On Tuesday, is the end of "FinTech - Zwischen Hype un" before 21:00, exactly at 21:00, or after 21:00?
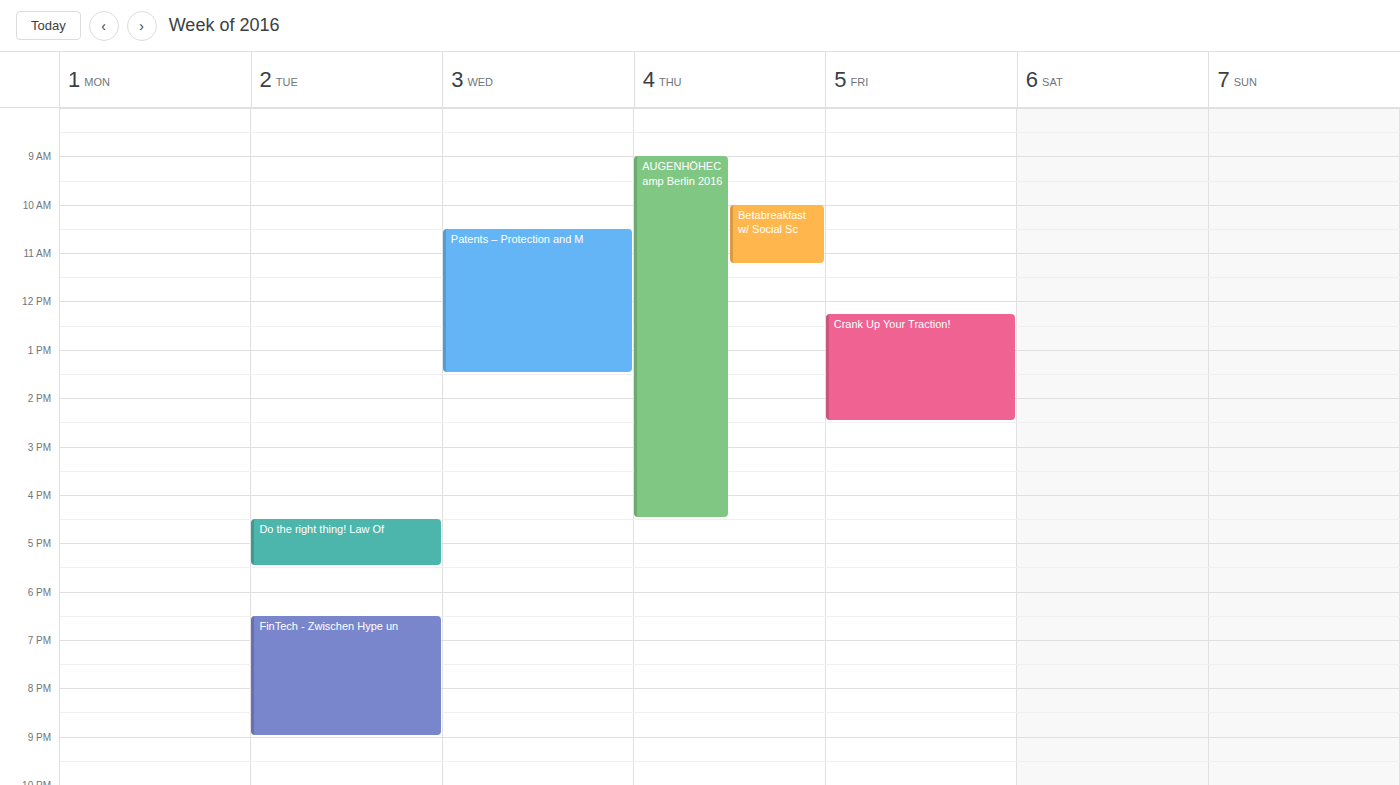
21:00 -- exactly at 21:00, on the 21:00 line.